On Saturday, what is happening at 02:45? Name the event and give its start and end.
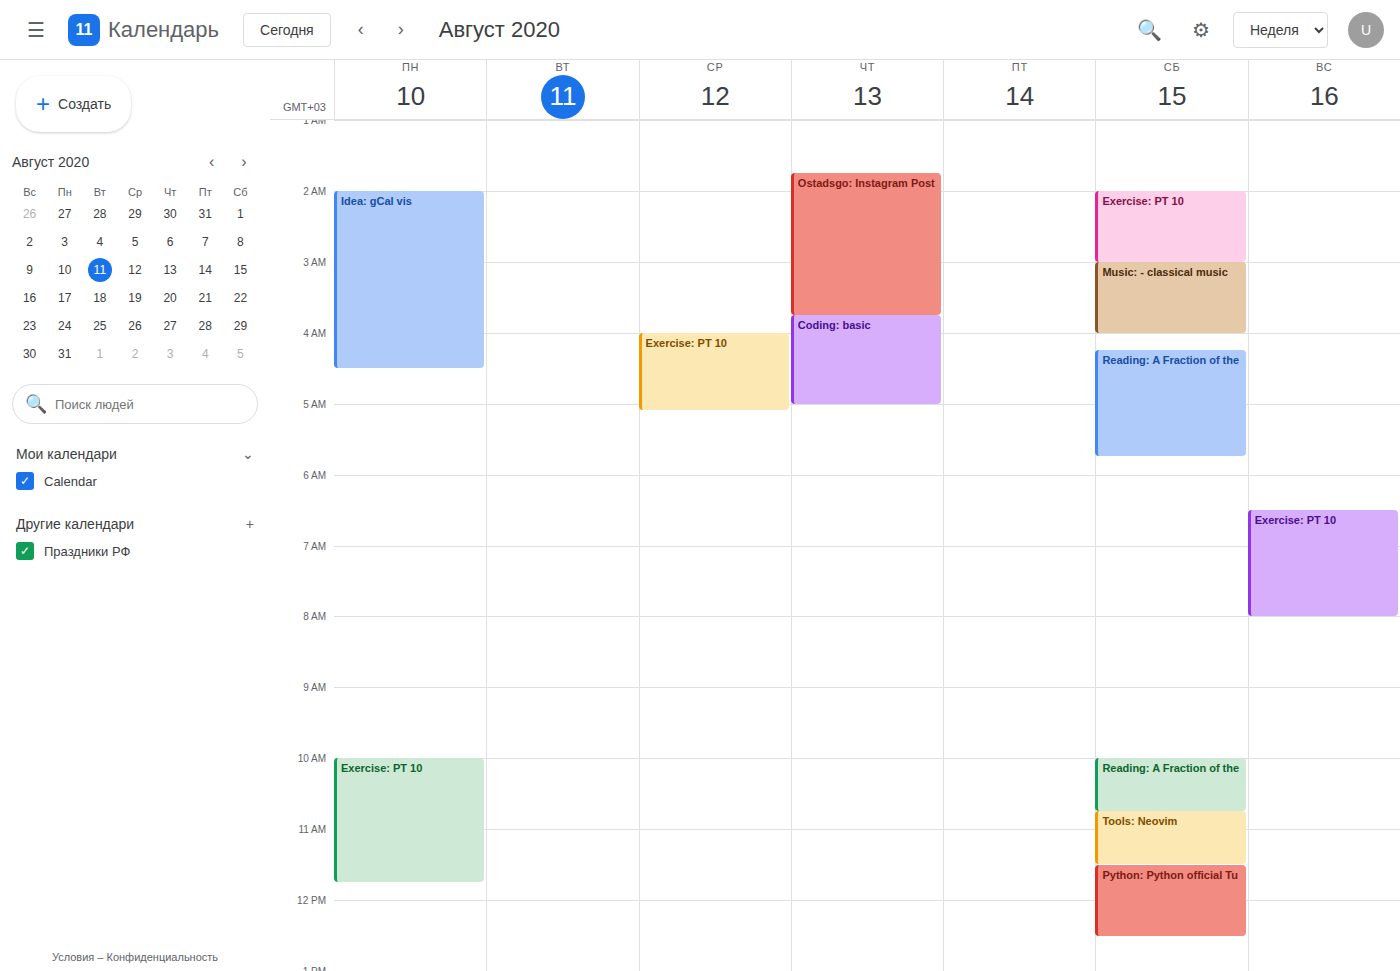
"Exercise: PT 10", 02:00 to 03:00